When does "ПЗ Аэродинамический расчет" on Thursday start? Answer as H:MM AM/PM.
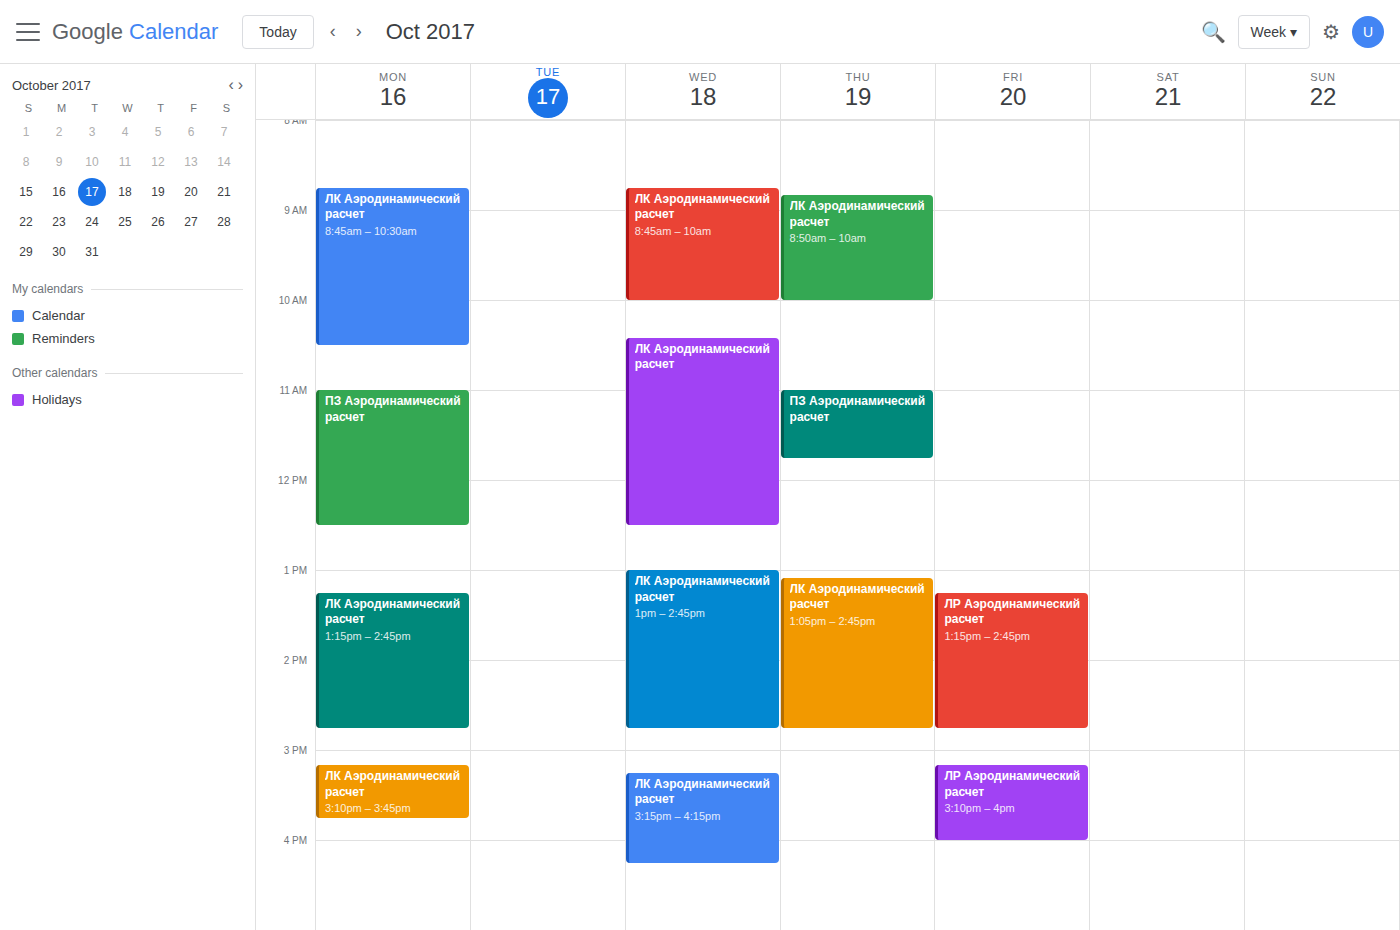
11:00 AM